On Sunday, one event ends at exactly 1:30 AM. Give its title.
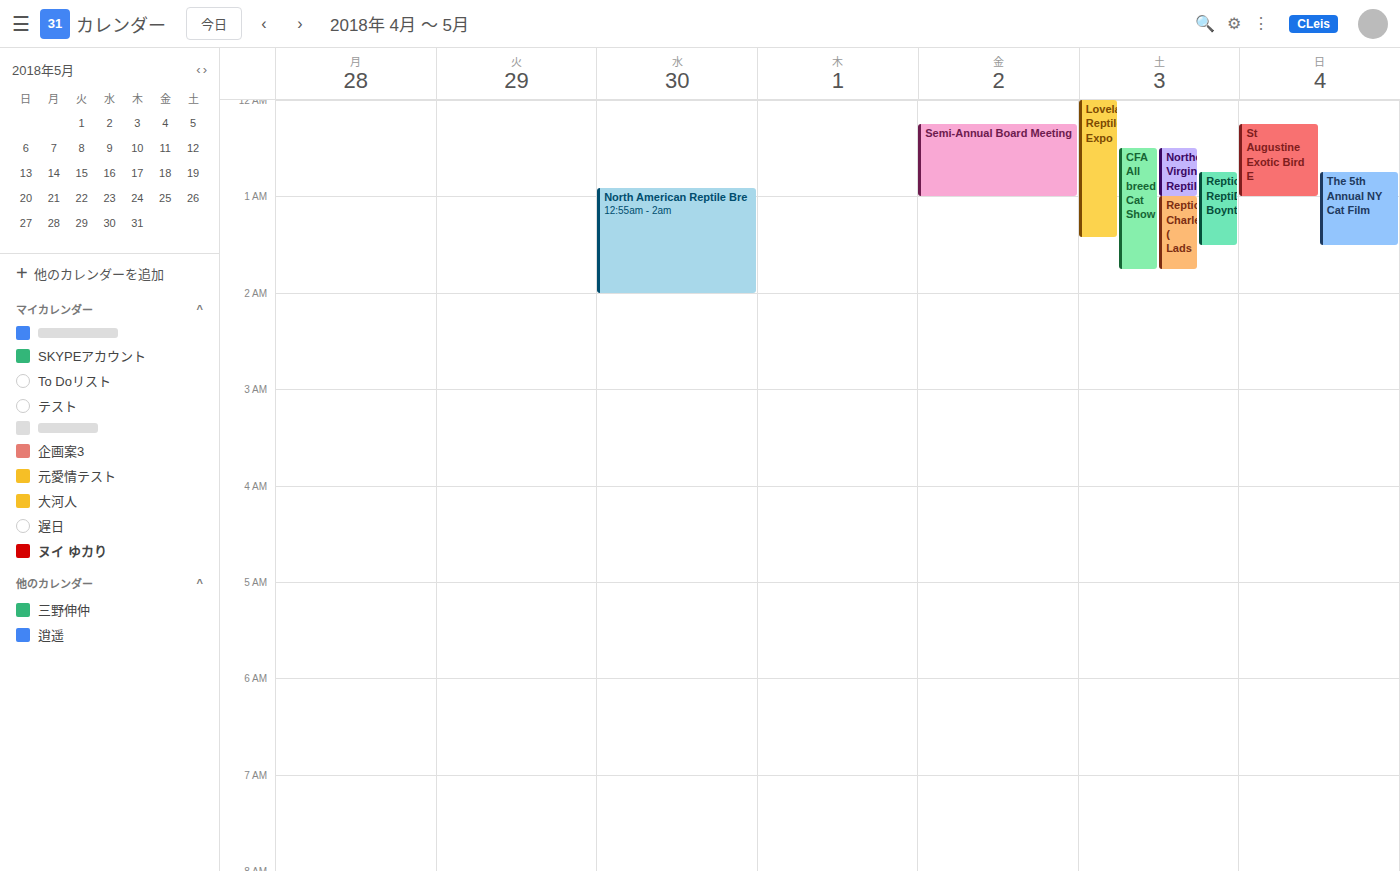
"The 5th Annual NY Cat Film"